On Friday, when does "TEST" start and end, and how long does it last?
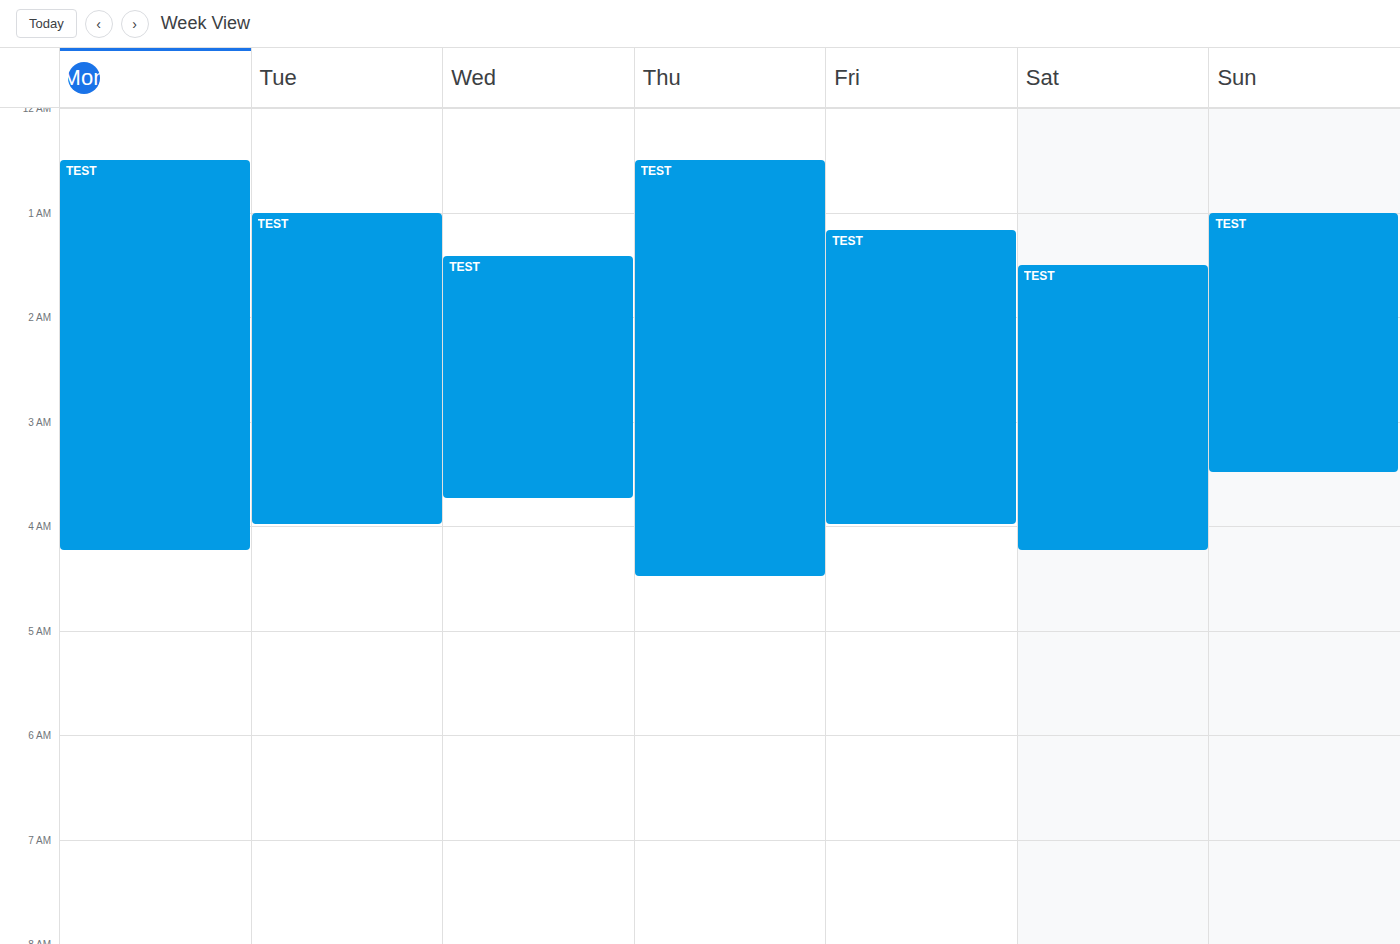
1:10 AM to 4:00 AM, 2 hours 50 minutes